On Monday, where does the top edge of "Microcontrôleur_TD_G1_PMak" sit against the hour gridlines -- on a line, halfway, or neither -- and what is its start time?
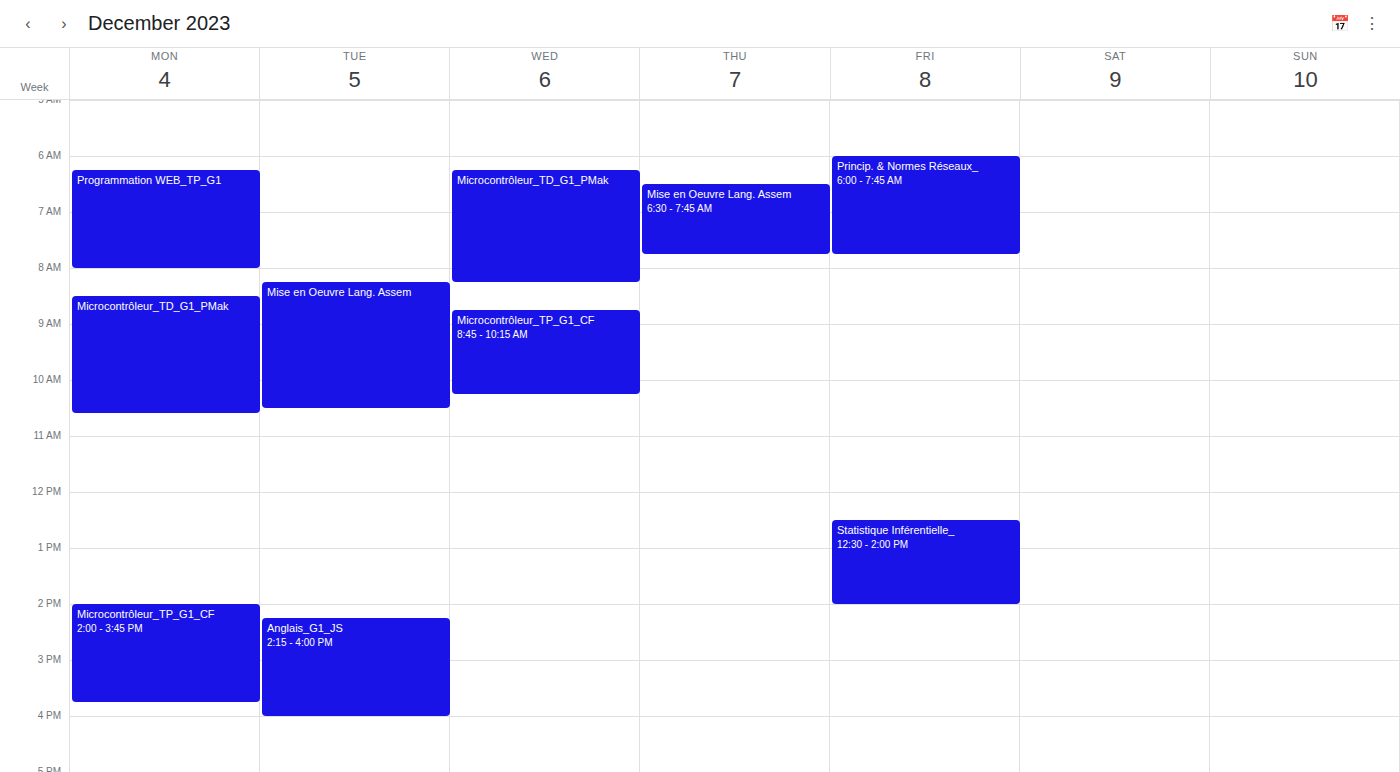
8:30 AM -- halfway between the 8 AM and 9 AM lines.